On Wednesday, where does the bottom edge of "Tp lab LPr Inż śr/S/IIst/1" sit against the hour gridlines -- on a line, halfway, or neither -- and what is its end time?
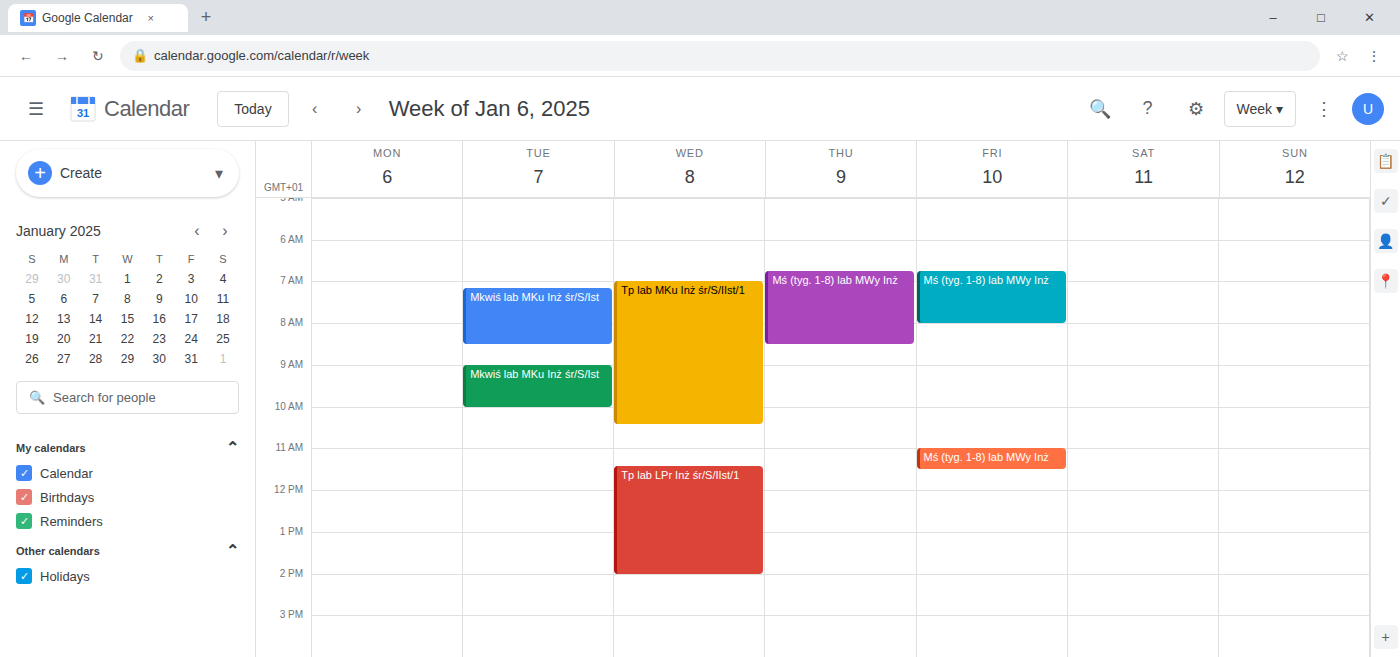
2:00 PM -- exactly on the 2 PM line.